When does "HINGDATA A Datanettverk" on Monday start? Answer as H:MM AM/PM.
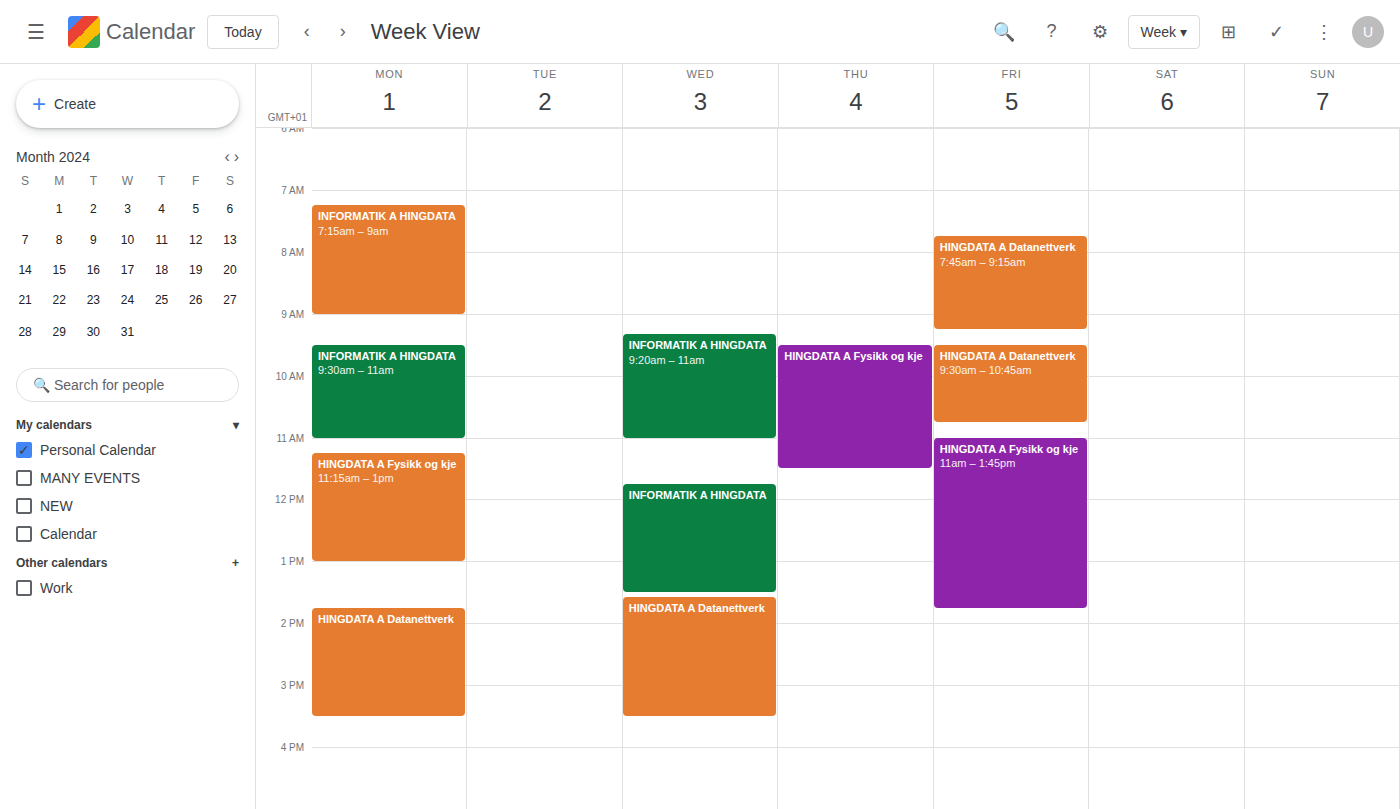
1:45 PM